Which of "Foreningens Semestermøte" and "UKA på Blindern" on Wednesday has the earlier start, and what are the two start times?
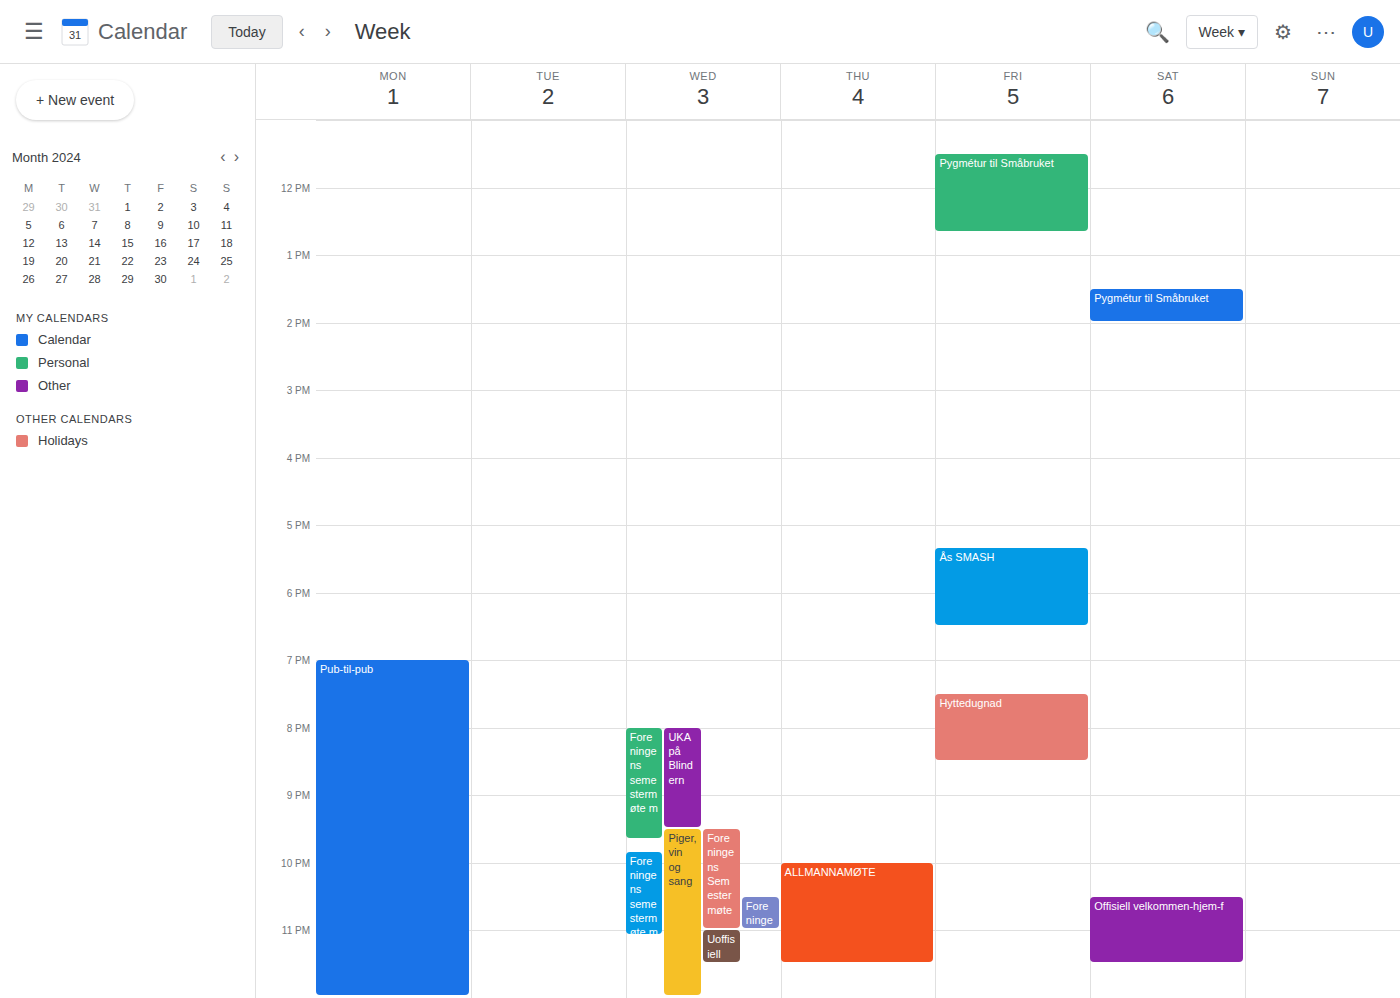
"UKA på Blindern" 8:00 PM; "Foreningens Semestermøte" 9:30 PM.